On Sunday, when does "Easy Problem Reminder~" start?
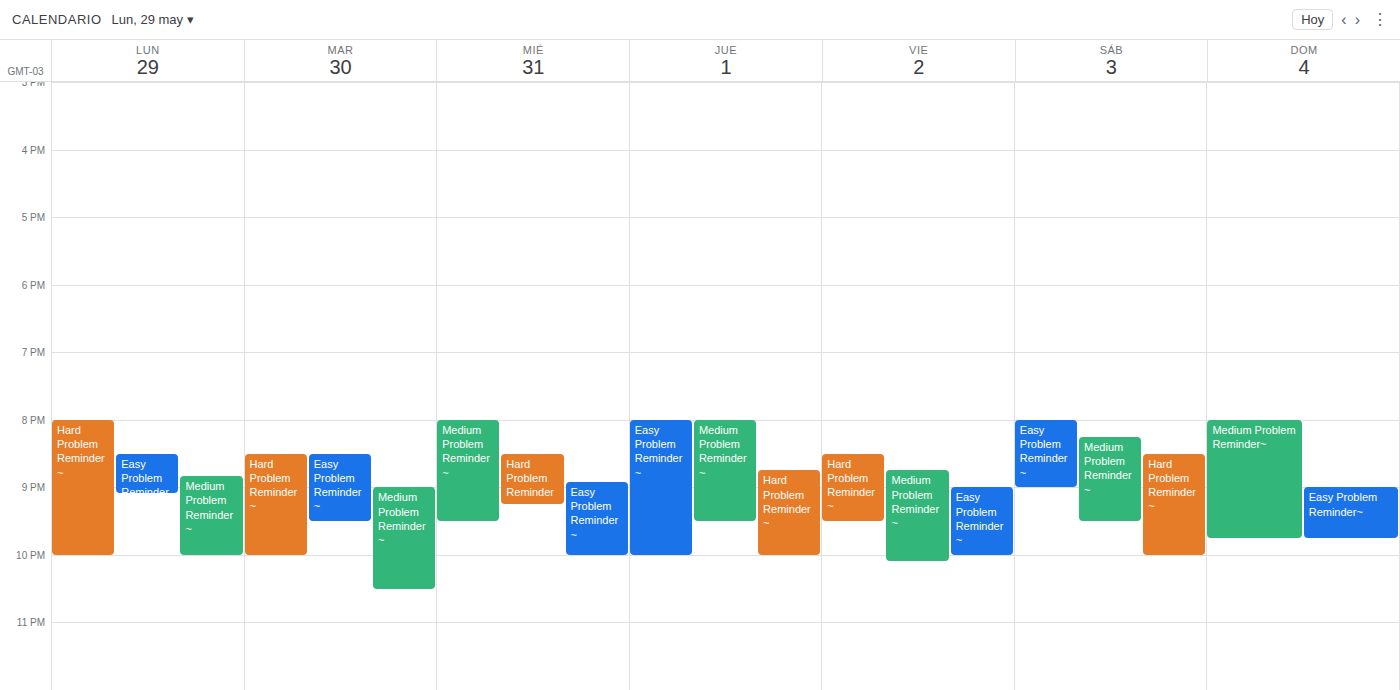
9:00 PM